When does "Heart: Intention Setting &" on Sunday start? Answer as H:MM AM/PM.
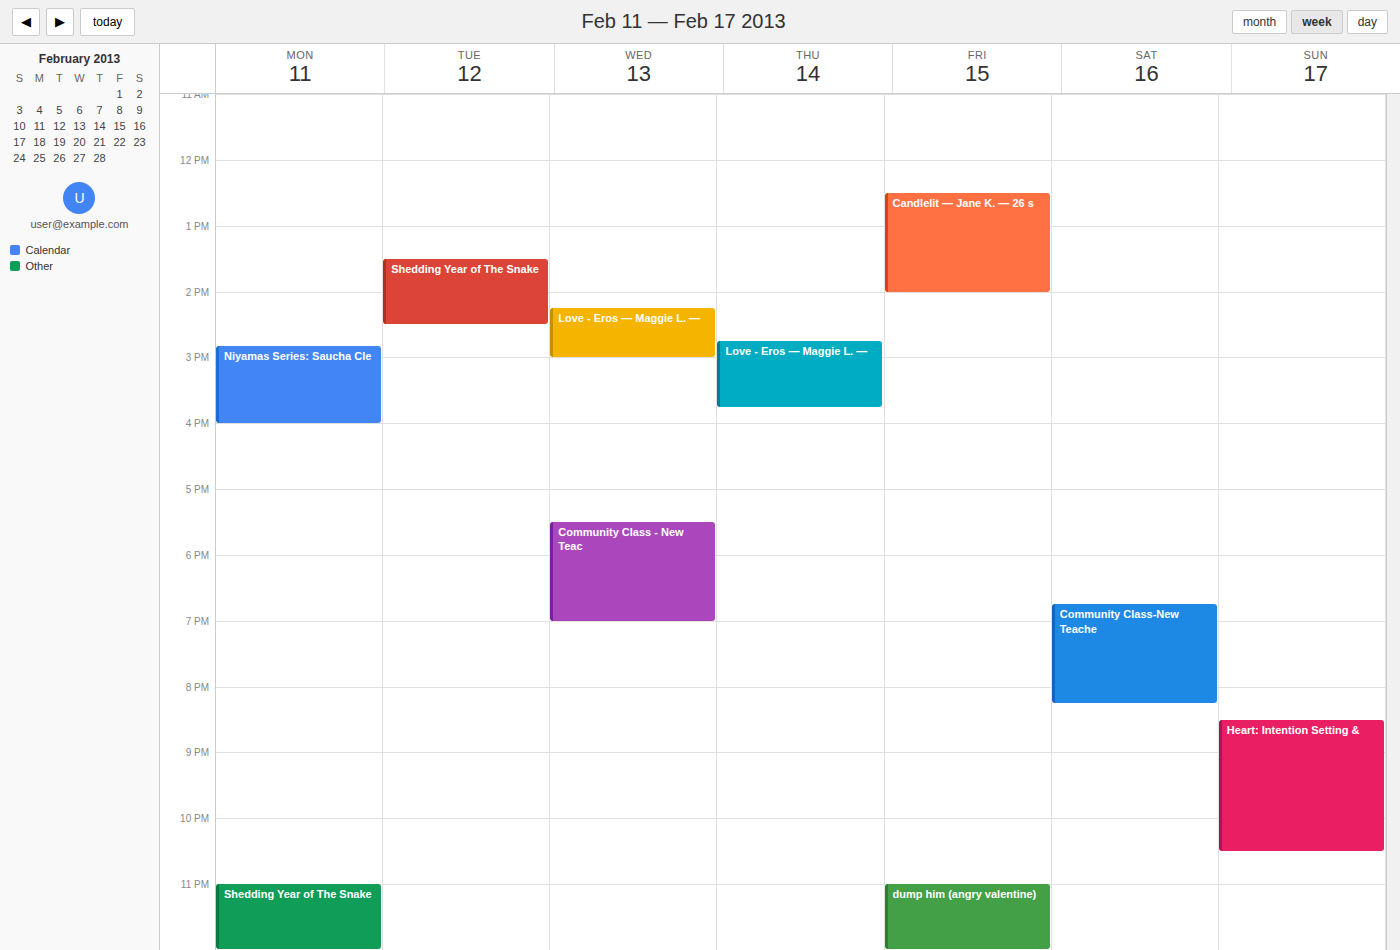
8:30 PM